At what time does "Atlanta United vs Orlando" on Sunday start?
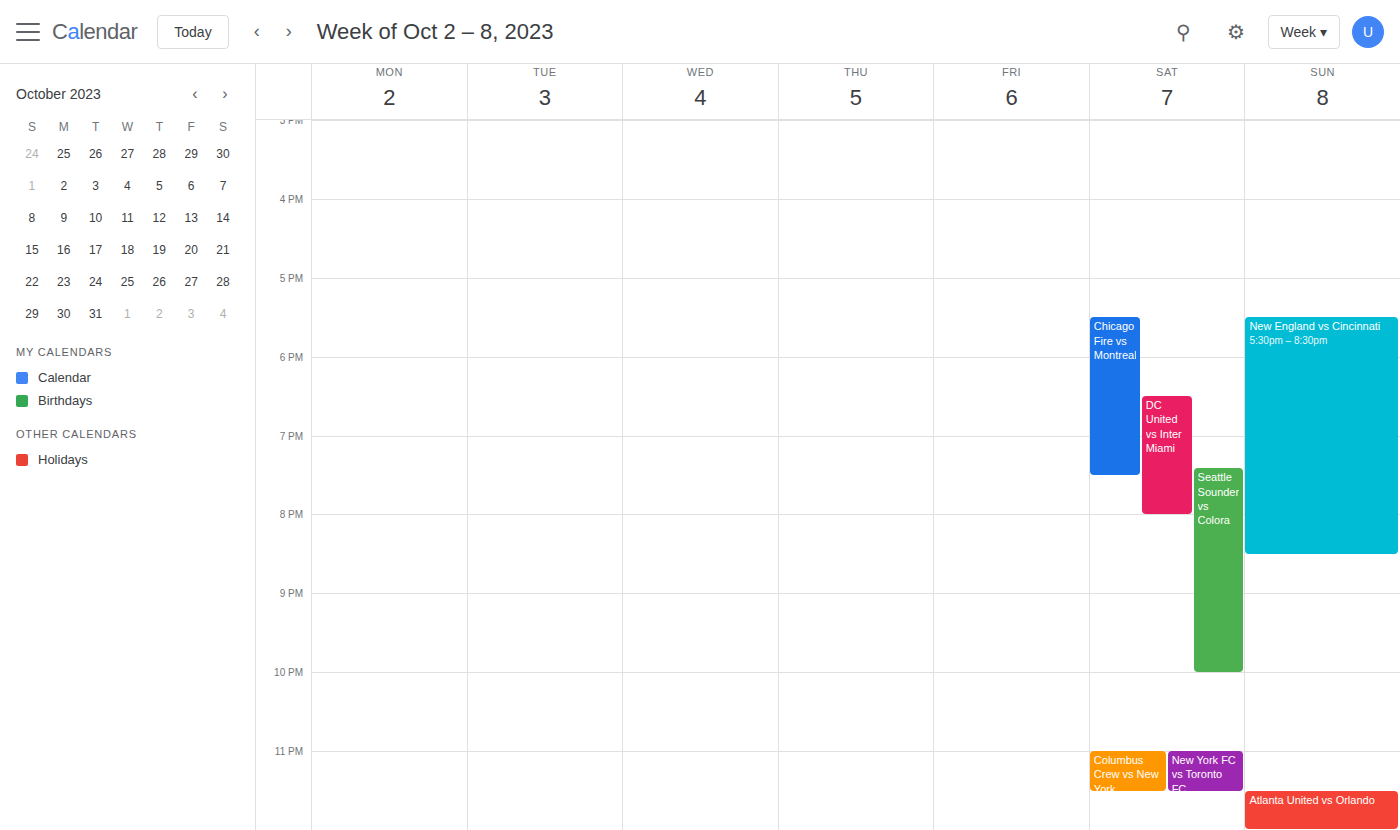
11:30 PM